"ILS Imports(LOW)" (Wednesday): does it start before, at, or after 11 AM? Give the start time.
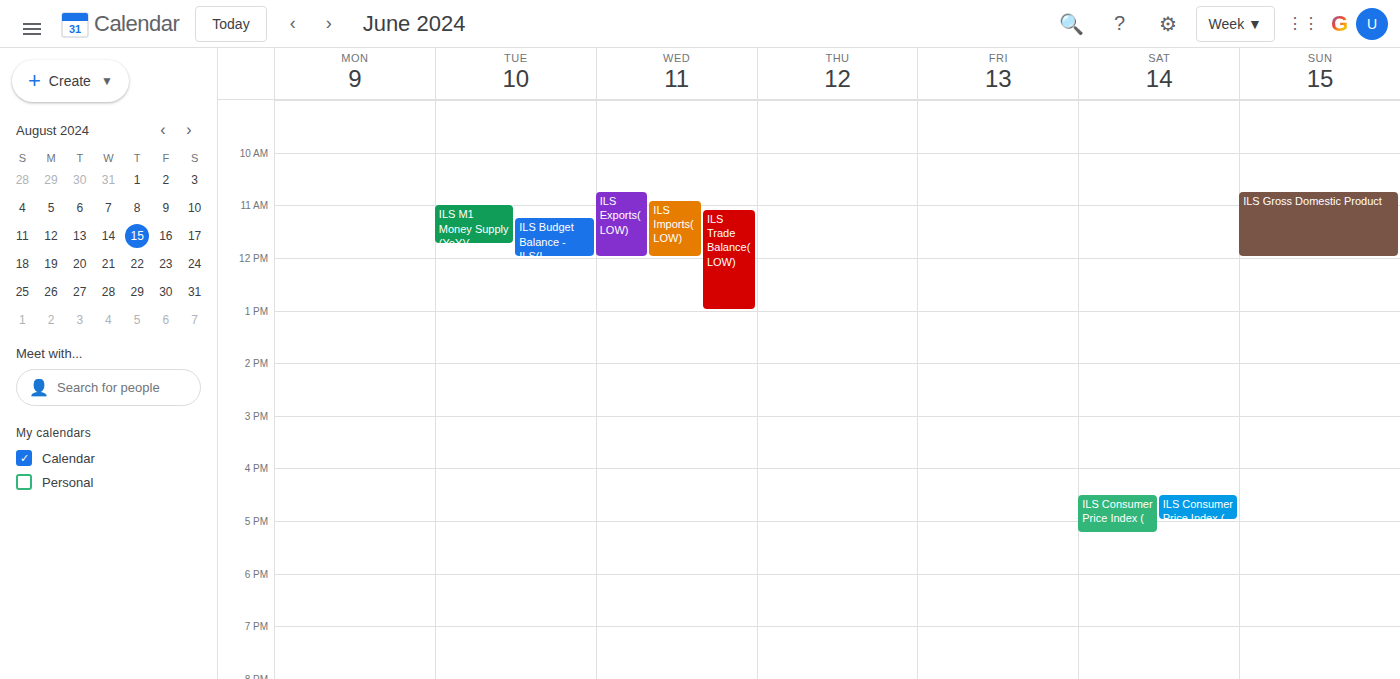
10:55 AM -- before 11 AM, 5 minutes above the 11 AM line.